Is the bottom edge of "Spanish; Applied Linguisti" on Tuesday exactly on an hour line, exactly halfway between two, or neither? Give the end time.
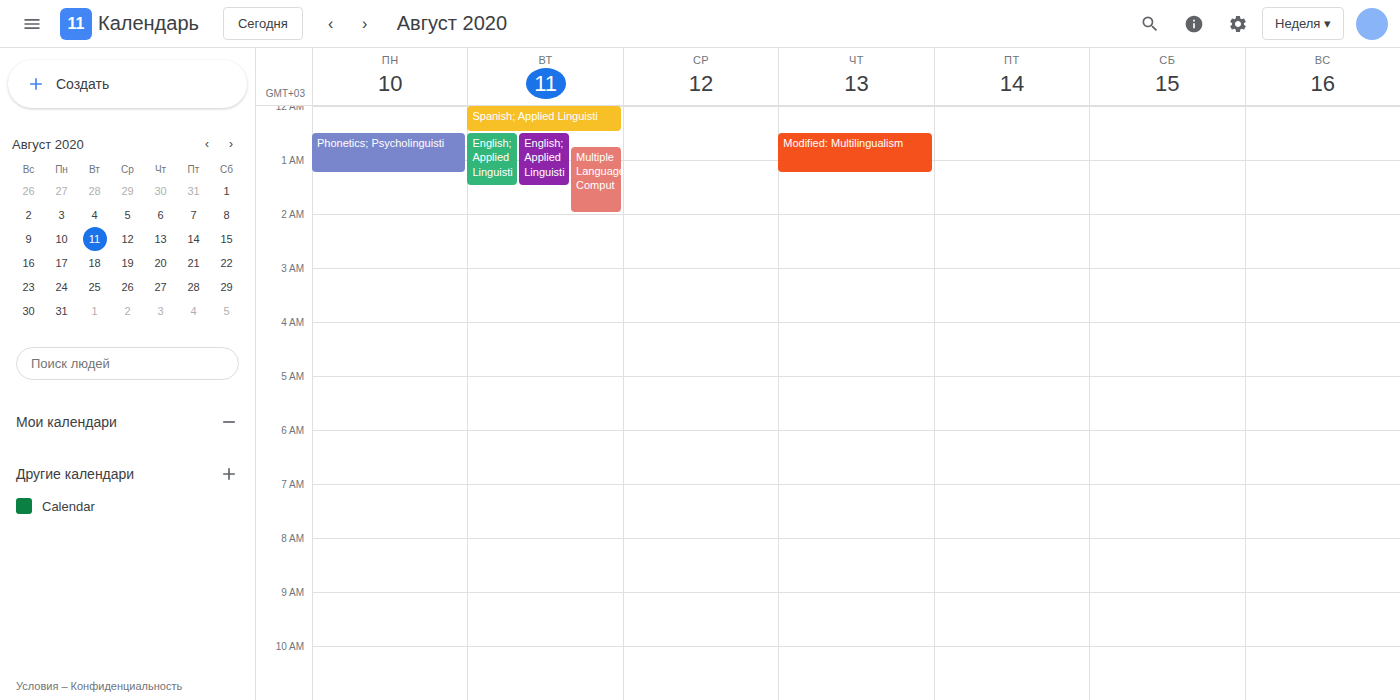
12:30 AM -- halfway between the 12 AM and 1 AM lines.